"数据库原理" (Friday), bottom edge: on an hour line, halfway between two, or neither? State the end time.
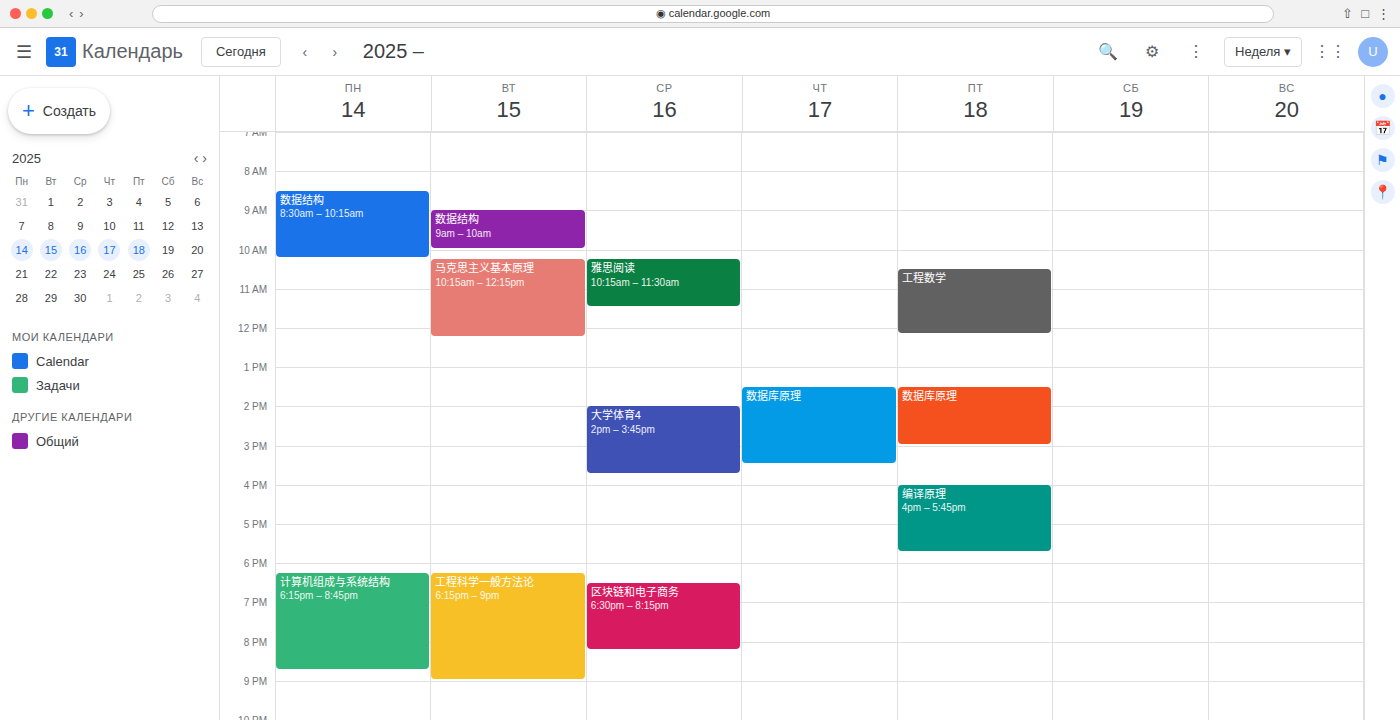
3:00 PM -- exactly on the 3 PM line.